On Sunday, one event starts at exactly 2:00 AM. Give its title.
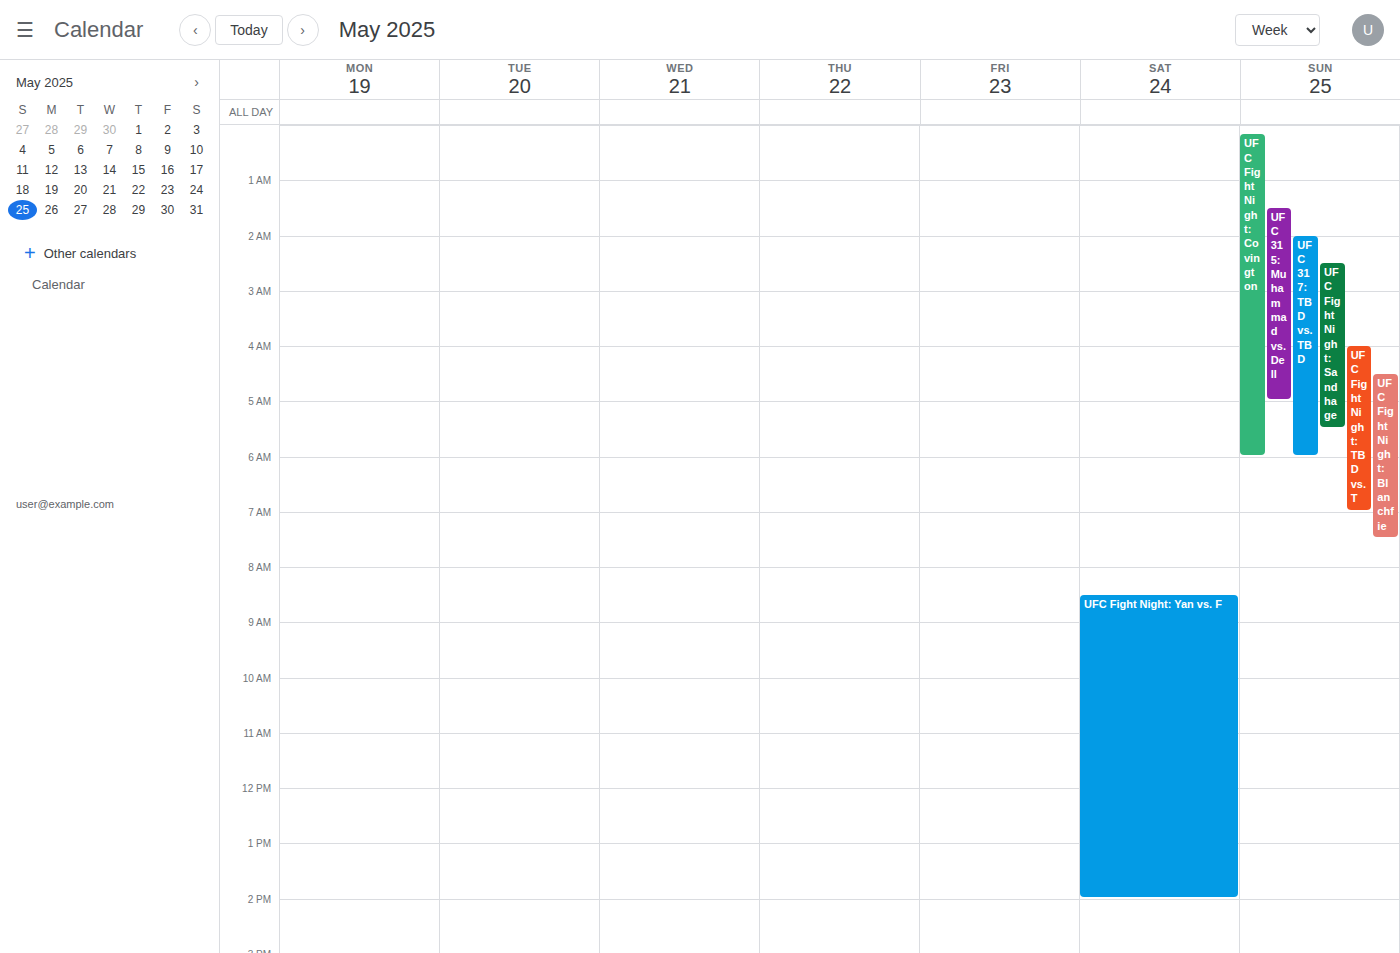
"UFC 317: TBD vs. TBD"